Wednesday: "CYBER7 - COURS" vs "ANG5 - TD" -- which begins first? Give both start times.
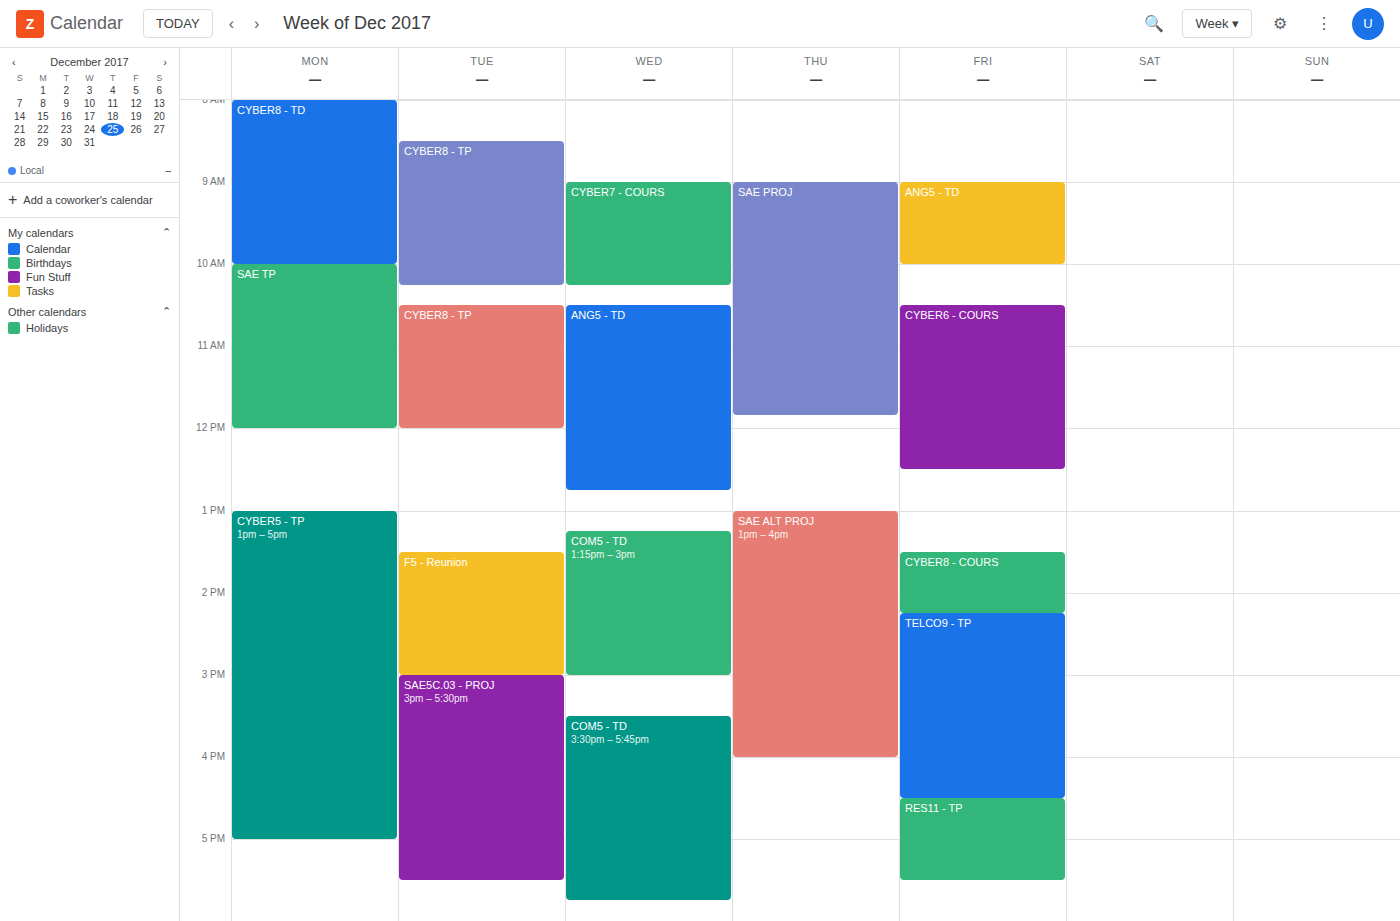
"CYBER7 - COURS" 09:00; "ANG5 - TD" 10:30.